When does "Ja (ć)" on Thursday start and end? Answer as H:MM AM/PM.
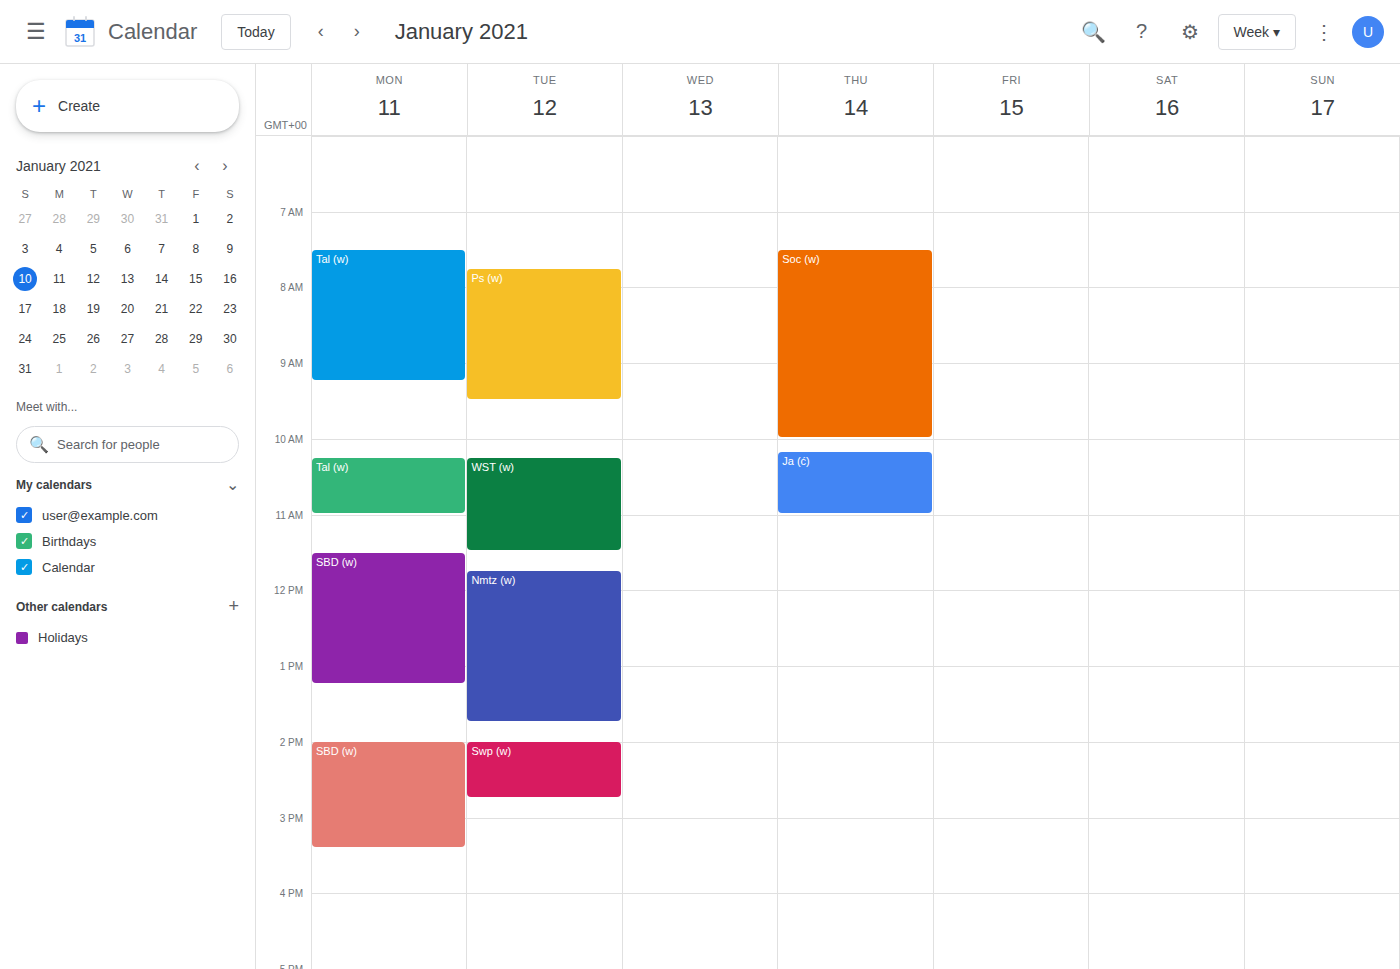
10:10 AM to 11:00 AM